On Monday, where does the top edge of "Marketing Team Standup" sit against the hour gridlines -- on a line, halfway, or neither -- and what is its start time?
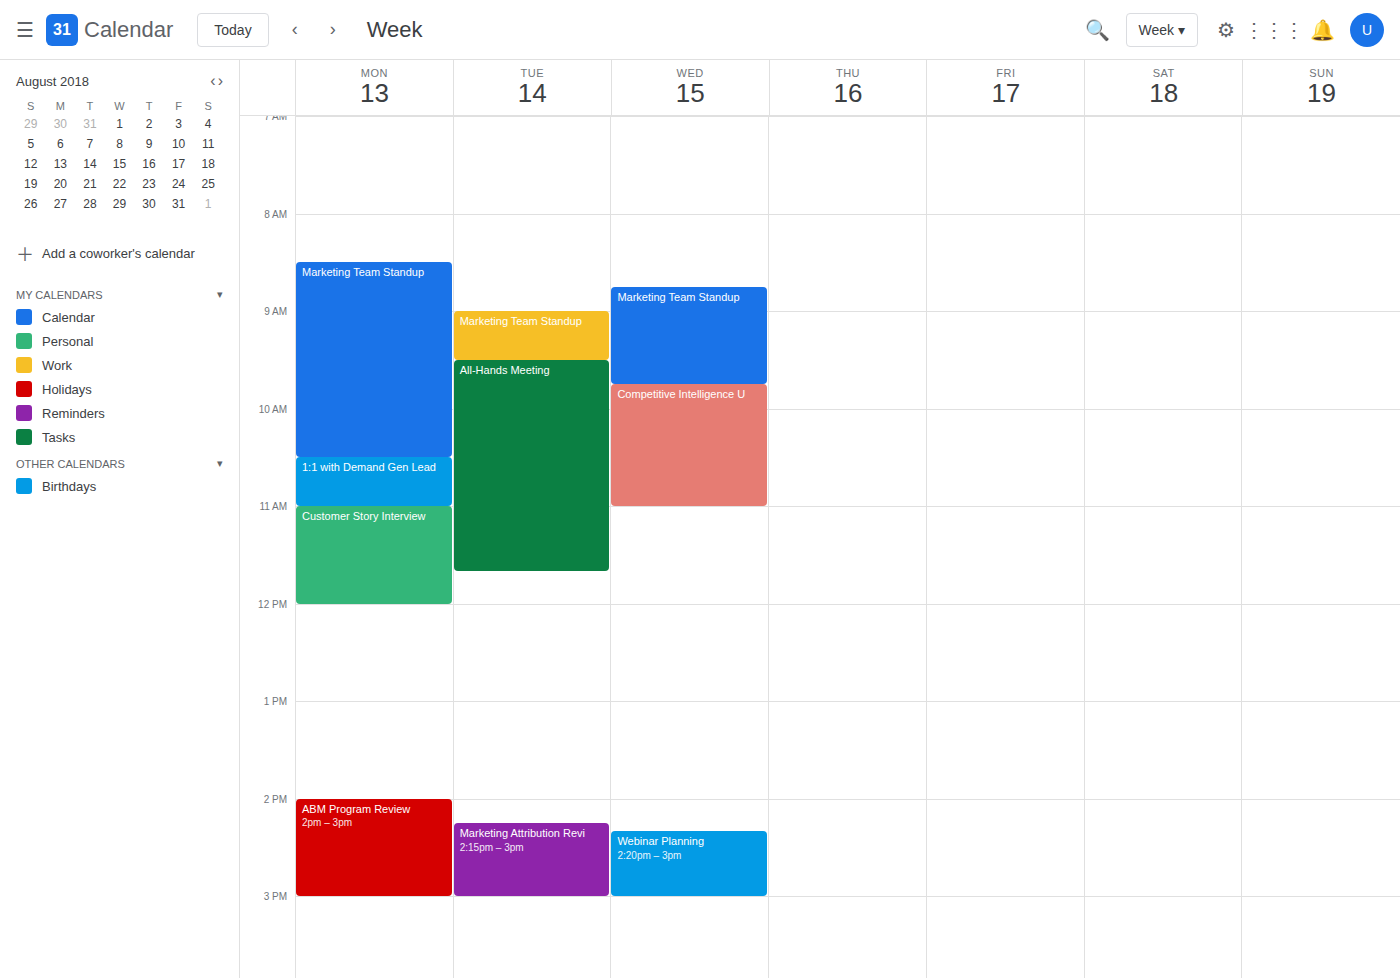
8:30 AM -- halfway between the 8 AM and 9 AM lines.